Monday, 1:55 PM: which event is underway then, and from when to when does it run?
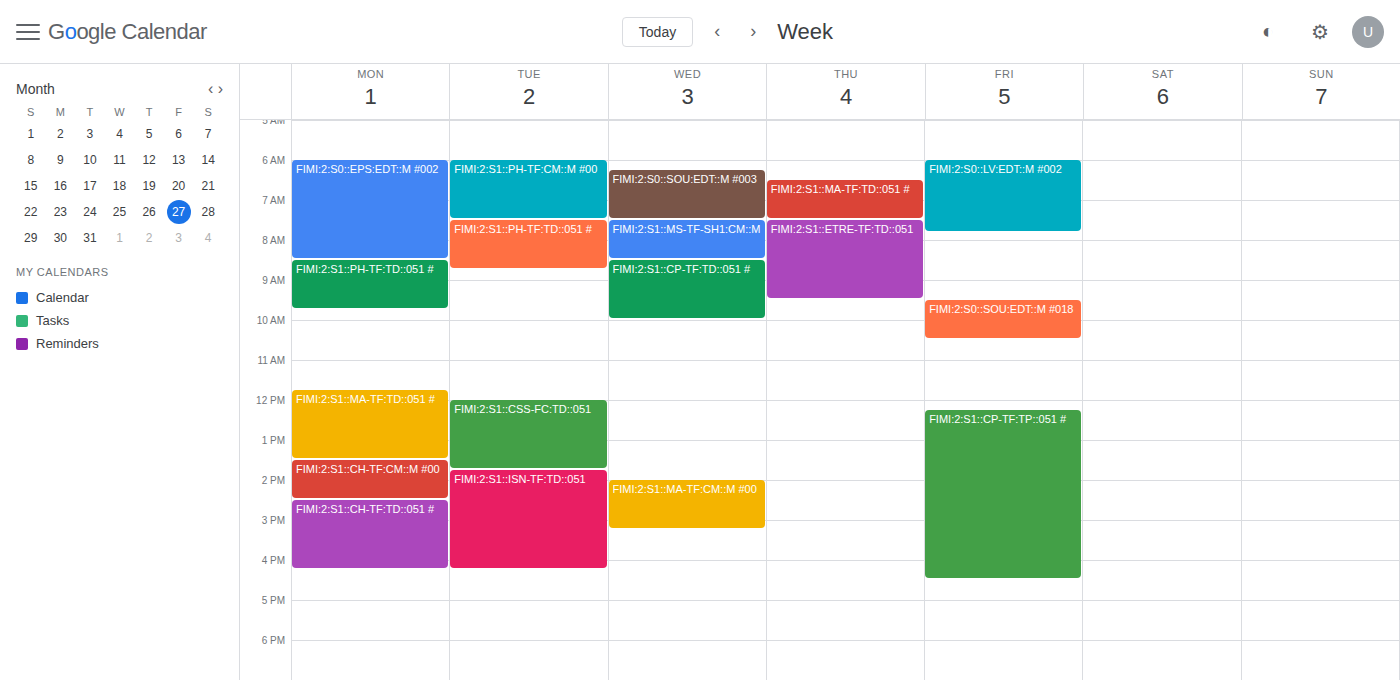
"FIMI:2:S1::CH-TF:CM::M #00", 1:30 PM to 2:30 PM